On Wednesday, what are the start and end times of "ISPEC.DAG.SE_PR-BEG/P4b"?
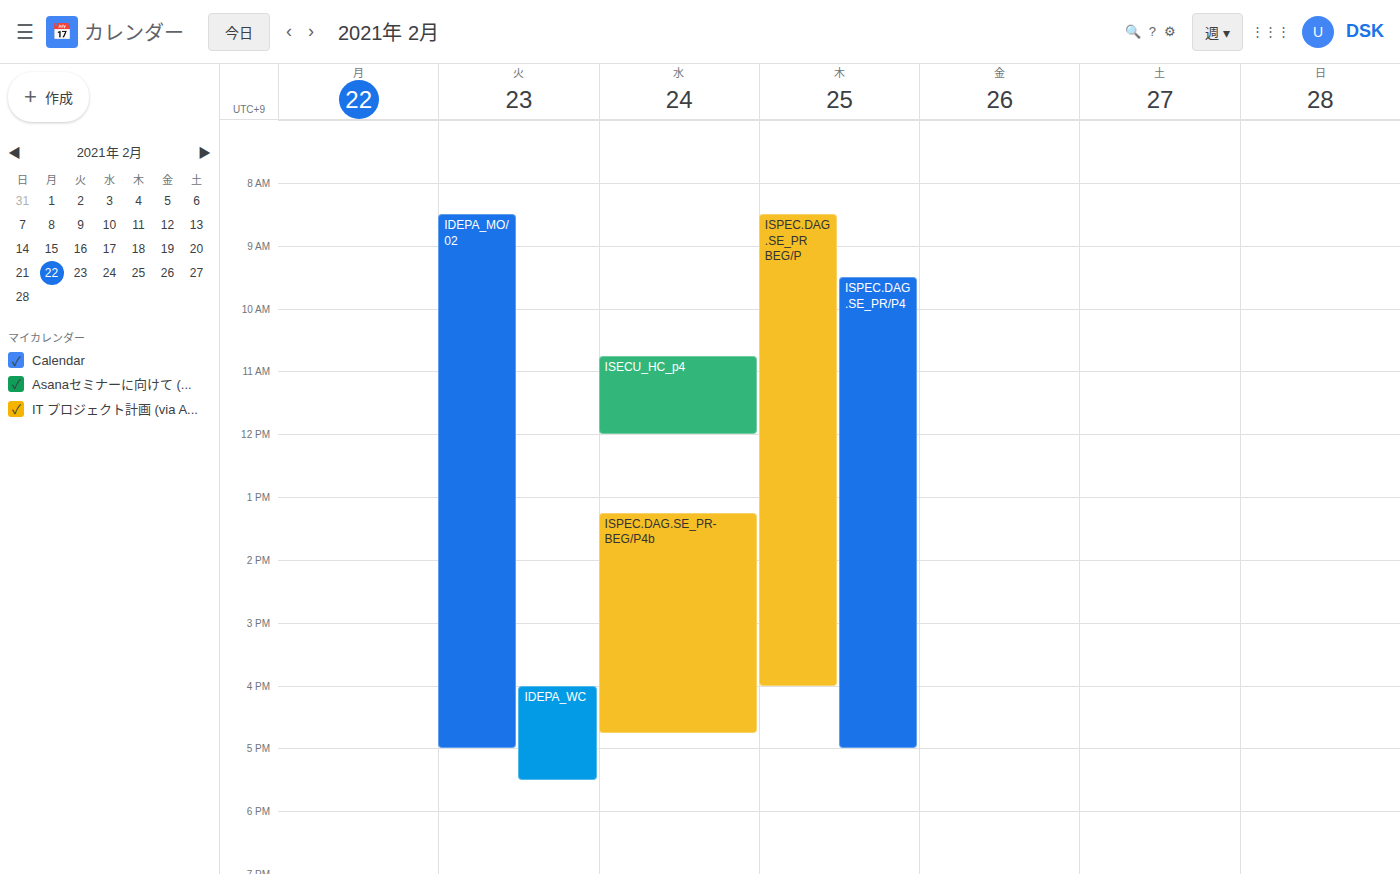
1:15 PM to 4:45 PM